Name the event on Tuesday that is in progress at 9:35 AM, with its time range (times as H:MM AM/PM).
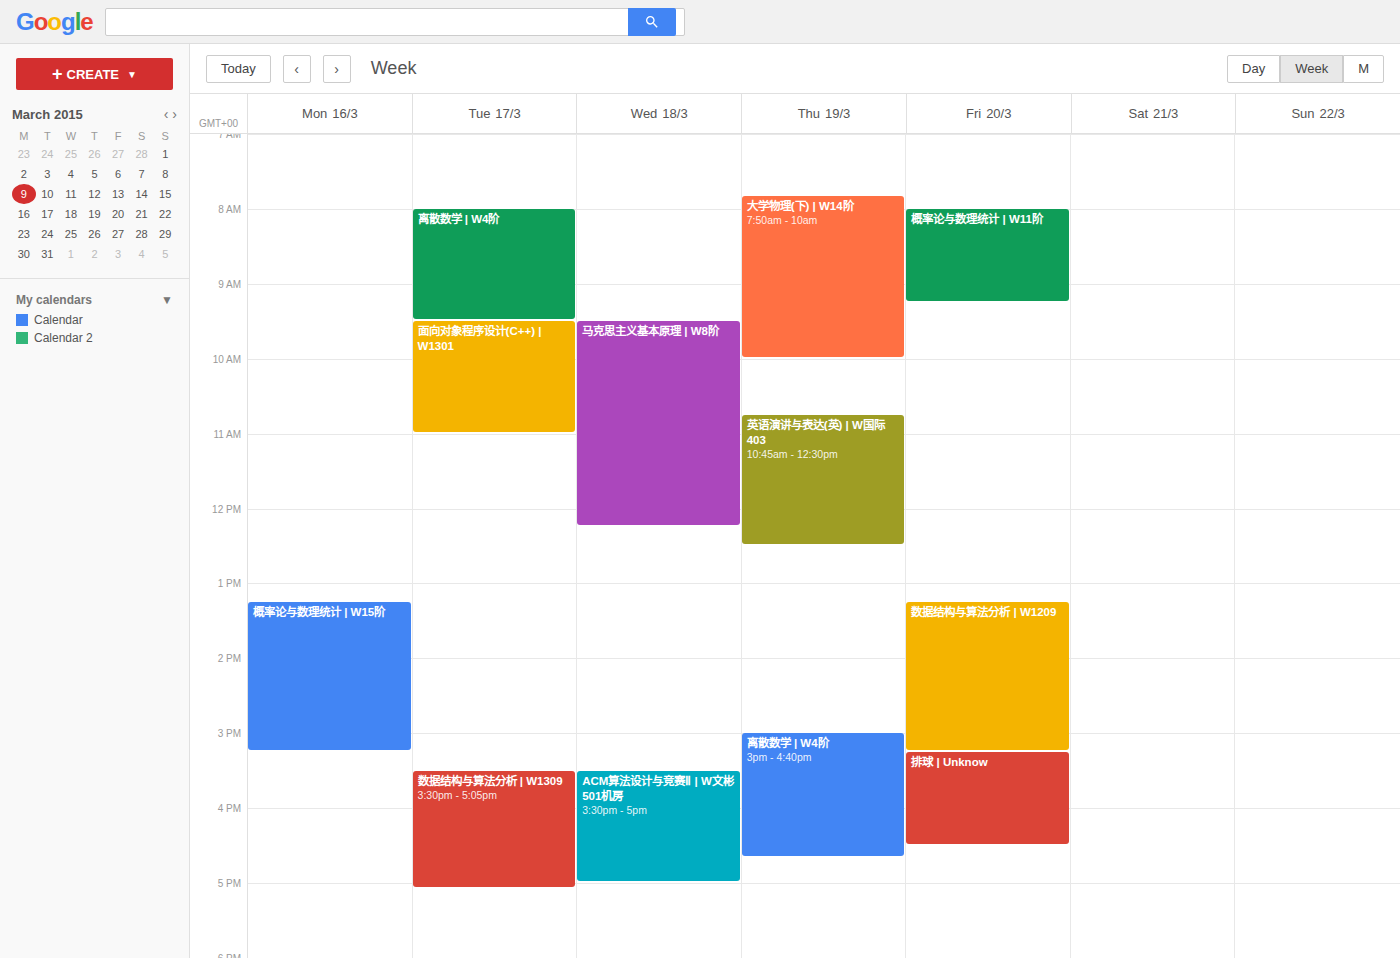
"面向对象程序设计(C++) | W1301", 9:30 AM to 11:00 AM